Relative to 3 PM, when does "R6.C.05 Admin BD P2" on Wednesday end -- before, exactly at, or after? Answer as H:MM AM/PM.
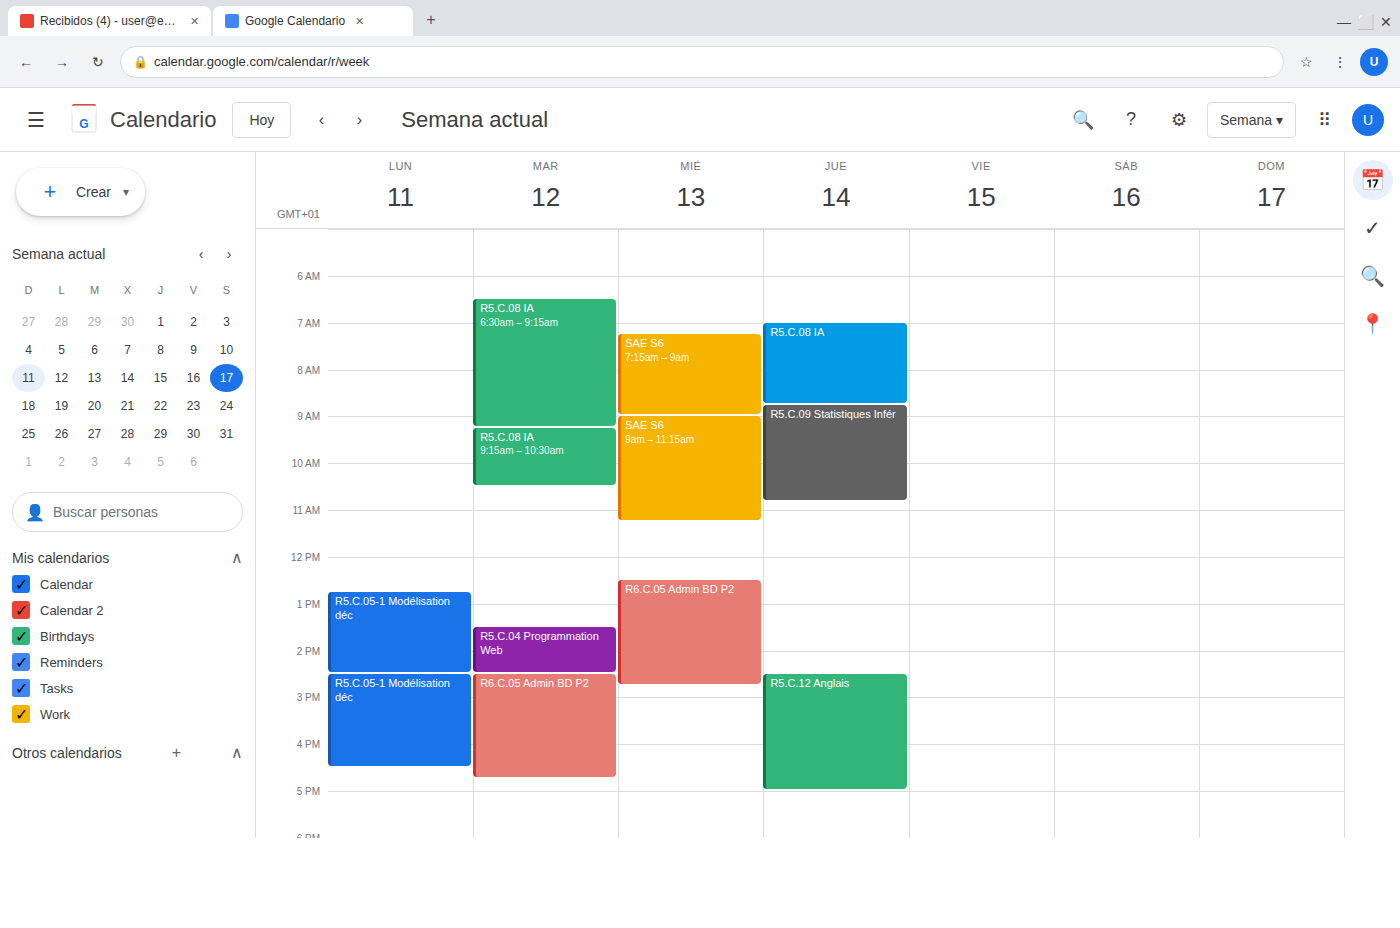
2:45 PM -- before 3 PM, 15 minutes above the 3 PM line.